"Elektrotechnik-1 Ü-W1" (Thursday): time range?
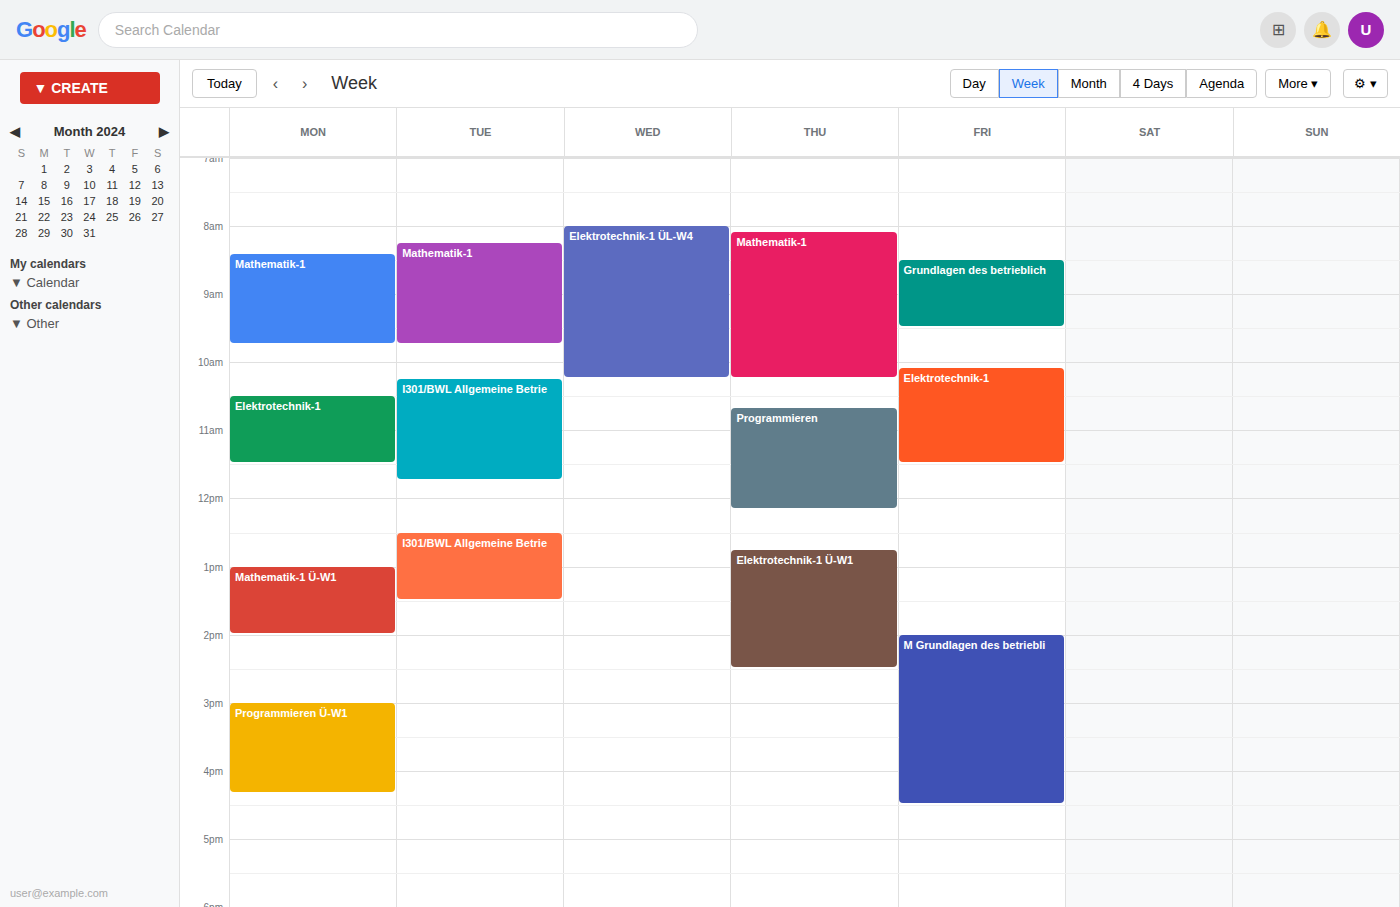
12:45 PM to 2:30 PM